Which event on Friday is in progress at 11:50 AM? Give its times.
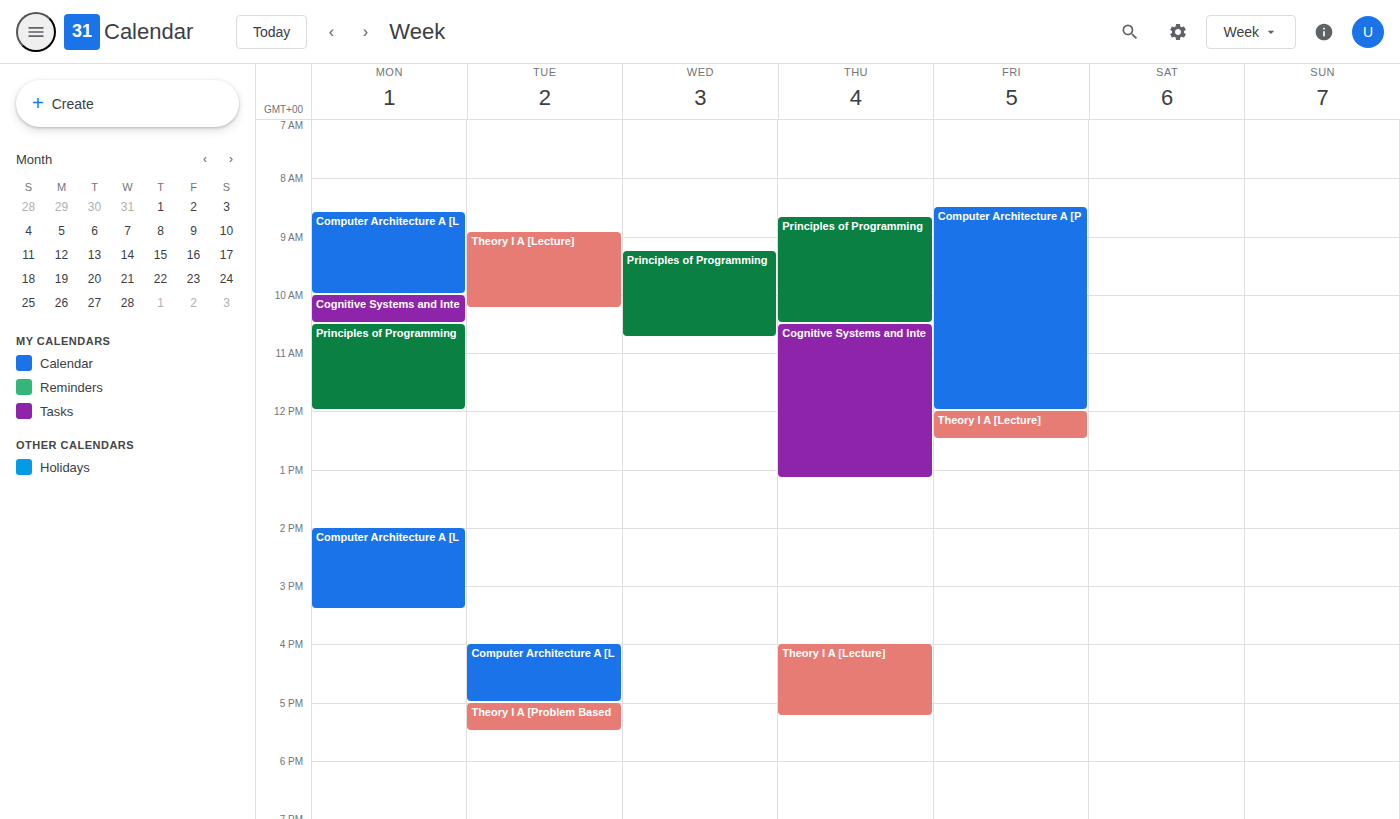
"Computer Architecture A [P", 8:30 AM to 12:00 PM